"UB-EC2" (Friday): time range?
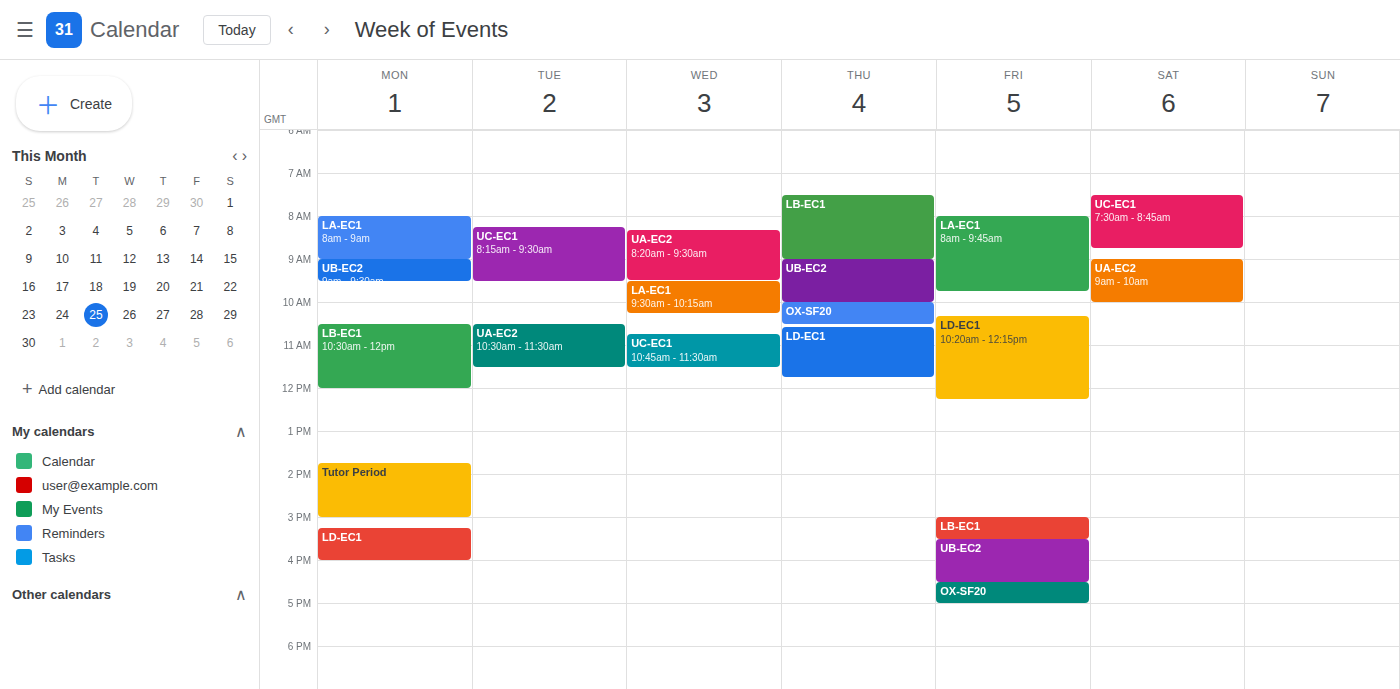
3:30 PM to 4:30 PM